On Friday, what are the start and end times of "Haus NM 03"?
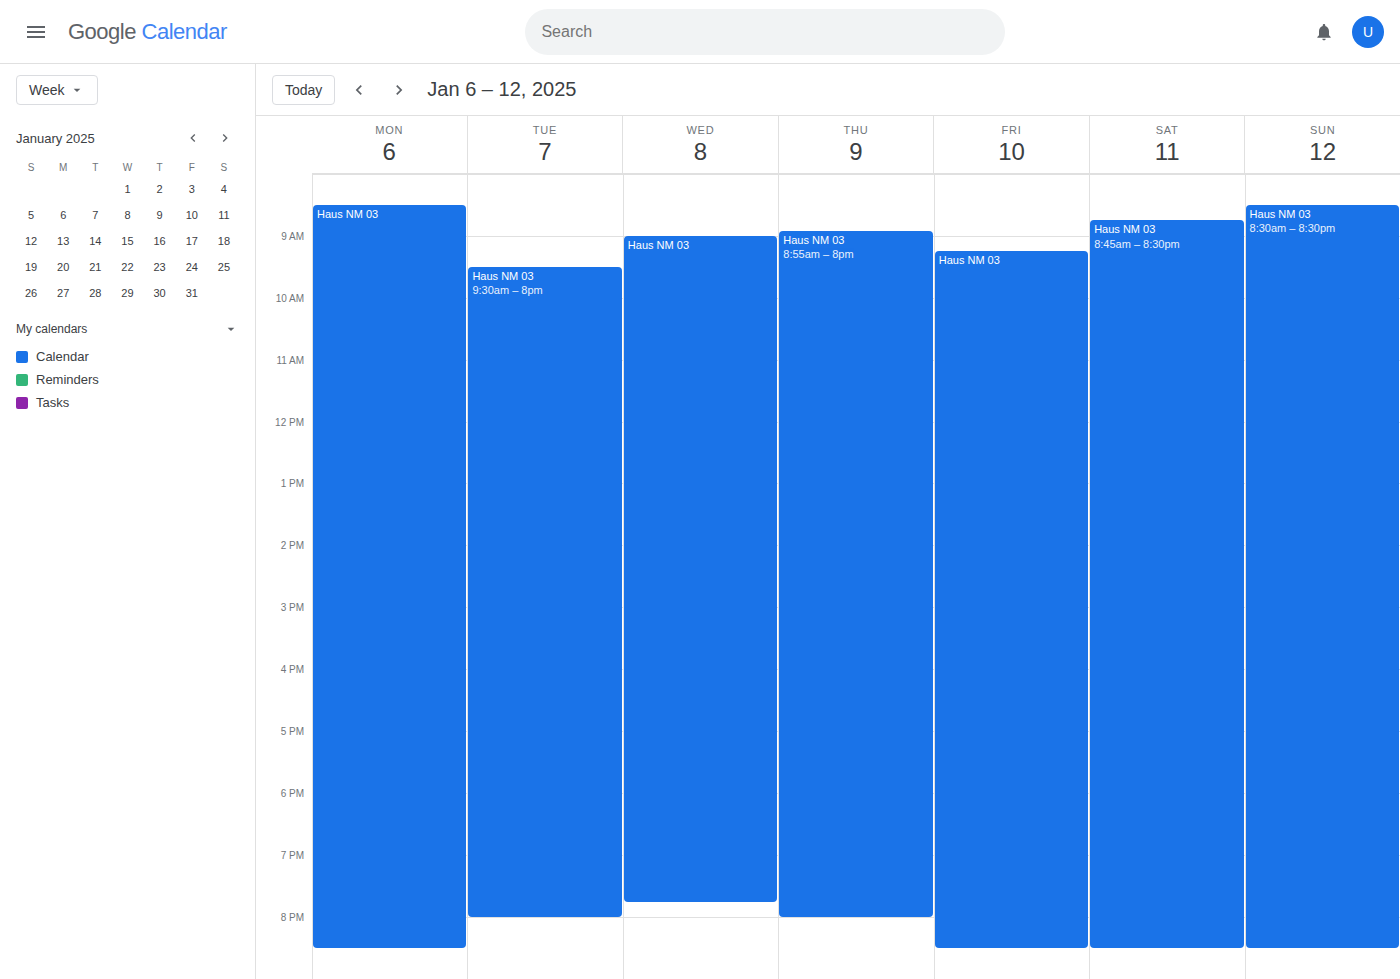
9:15 AM to 8:30 PM